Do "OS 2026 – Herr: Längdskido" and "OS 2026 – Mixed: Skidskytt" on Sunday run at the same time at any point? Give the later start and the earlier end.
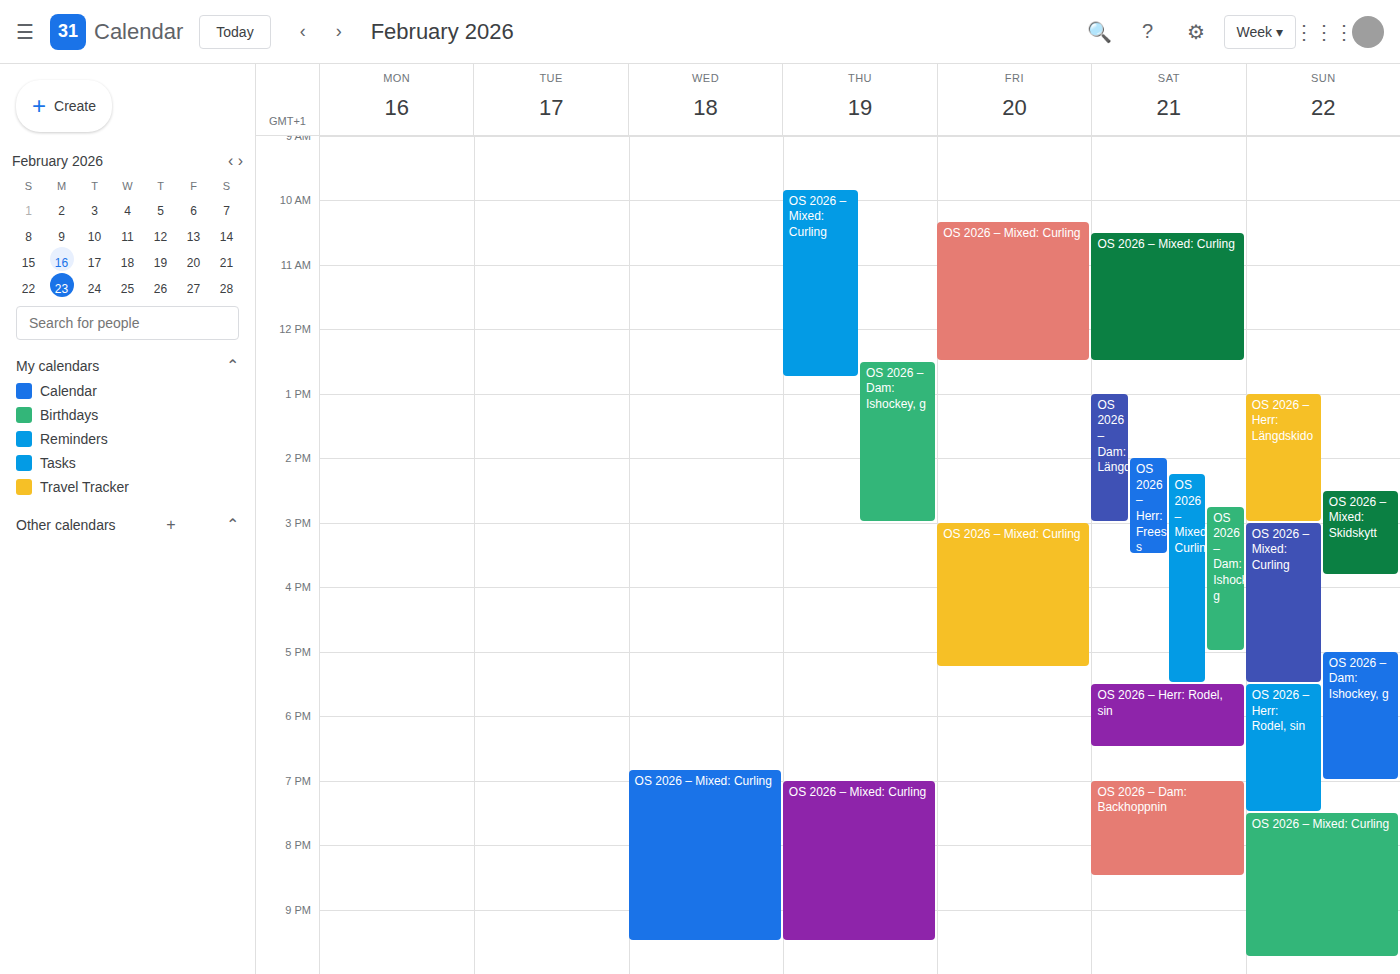
"OS 2026 – Mixed: Skidskytt" starts at 2:30 PM, before "OS 2026 – Herr: Längdskido" ends at 3:00 PM -- they overlap.